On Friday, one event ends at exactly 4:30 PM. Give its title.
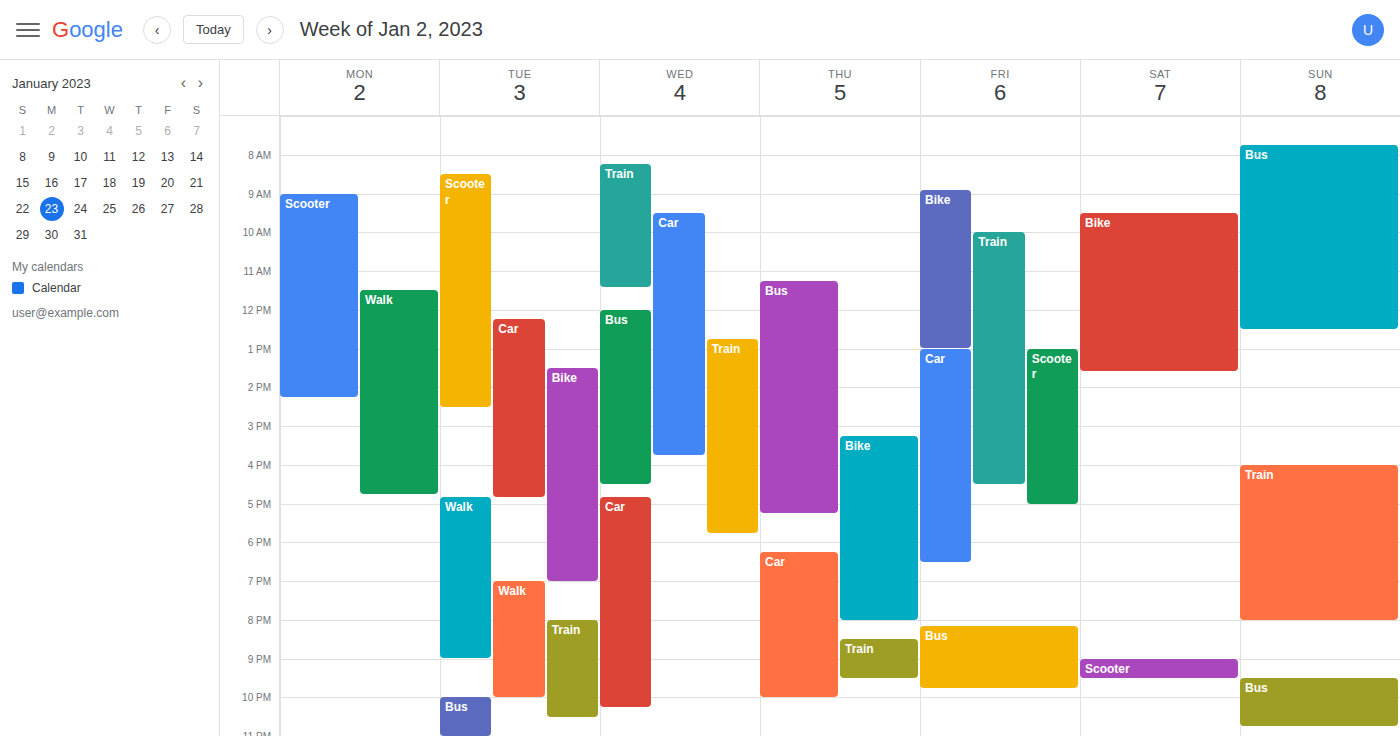
"Train"